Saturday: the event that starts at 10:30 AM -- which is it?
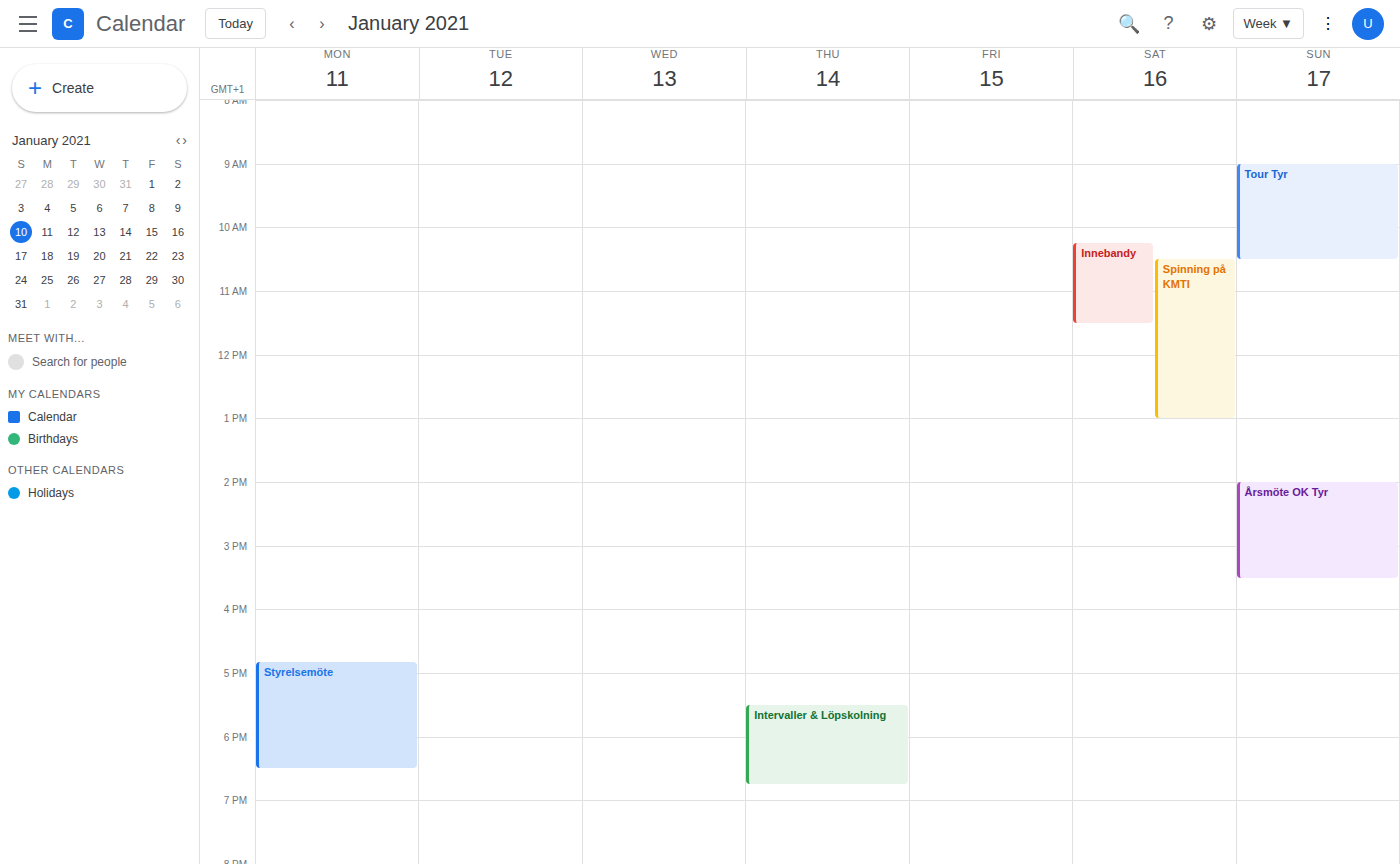
"Spinning på KMTI"